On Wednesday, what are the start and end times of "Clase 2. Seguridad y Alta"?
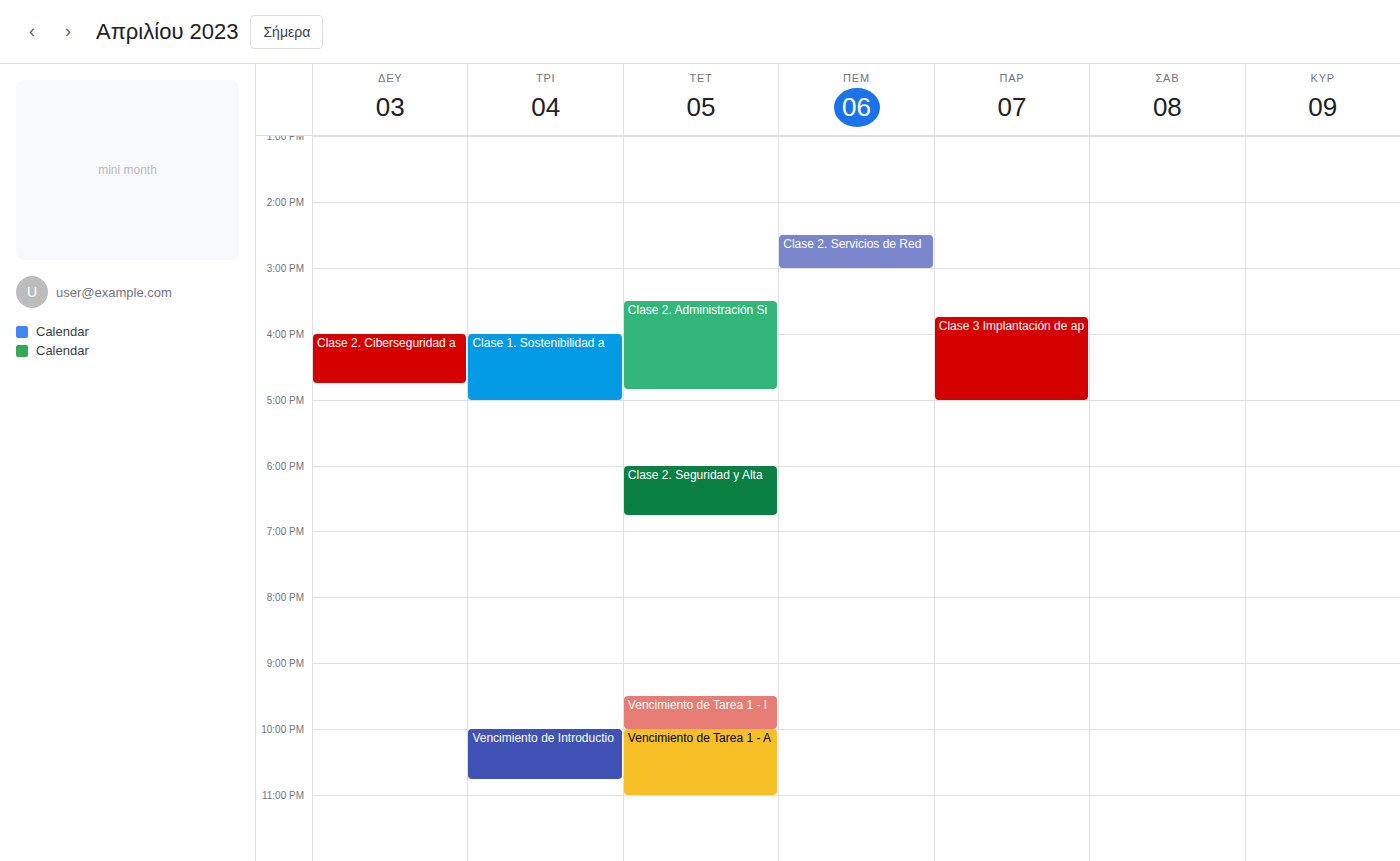
6:00 PM to 6:45 PM